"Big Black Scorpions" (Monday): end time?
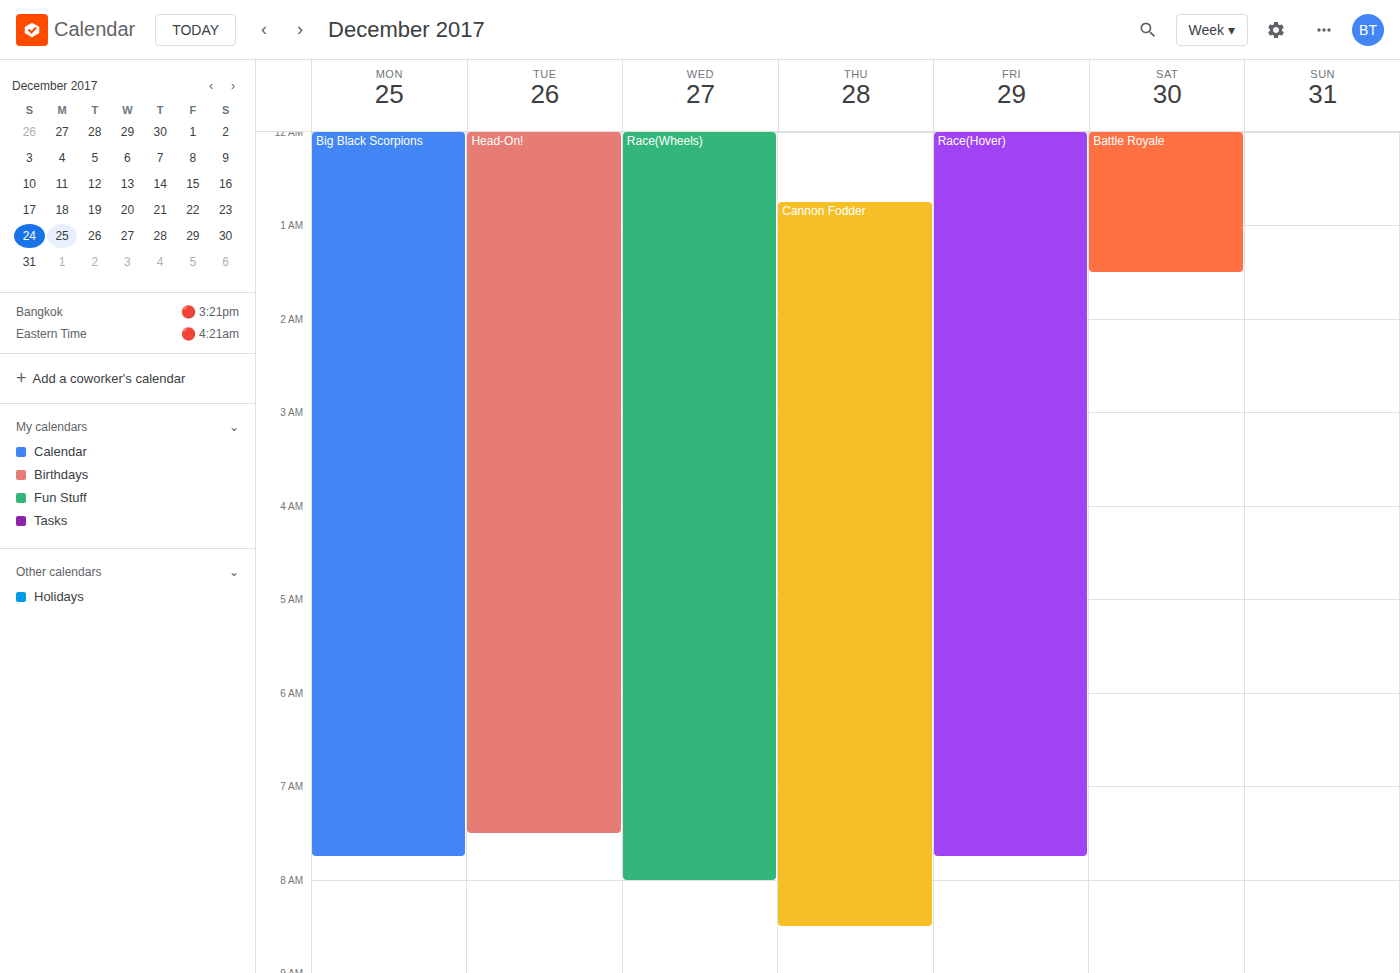
7:45 AM